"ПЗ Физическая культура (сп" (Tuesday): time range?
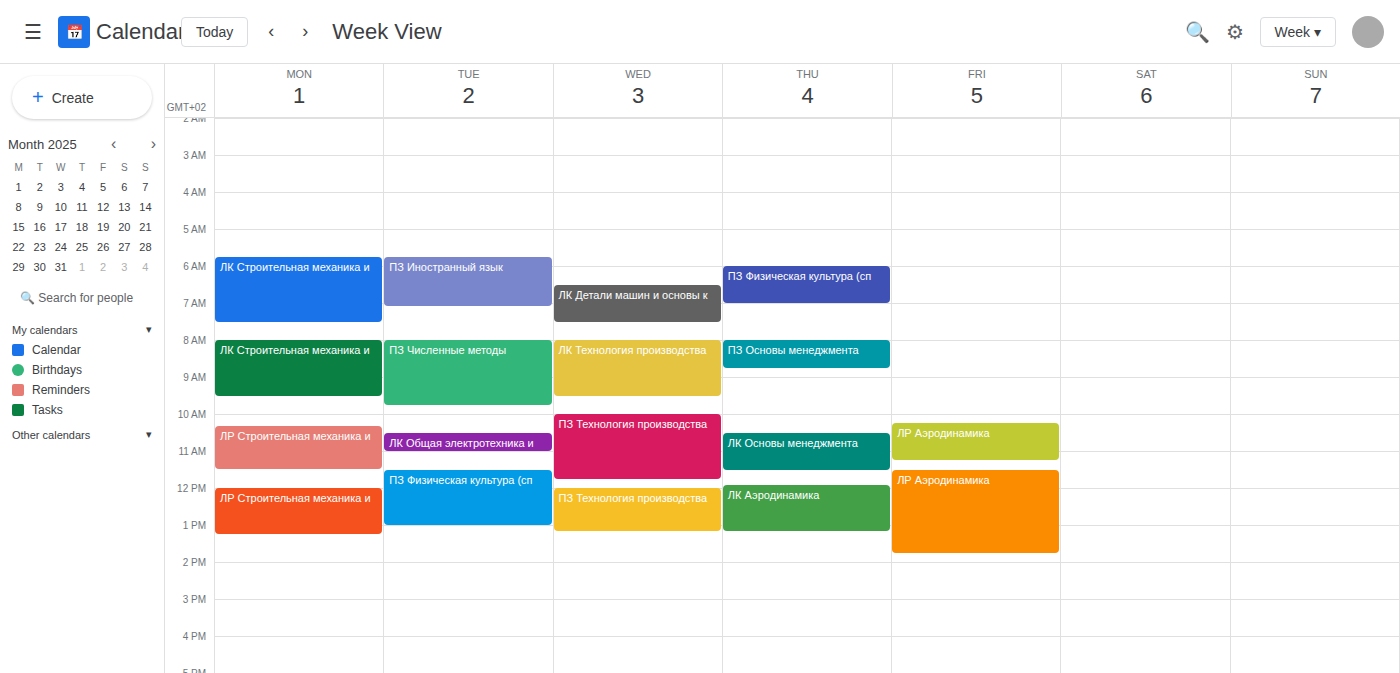
11:30 AM to 1:00 PM